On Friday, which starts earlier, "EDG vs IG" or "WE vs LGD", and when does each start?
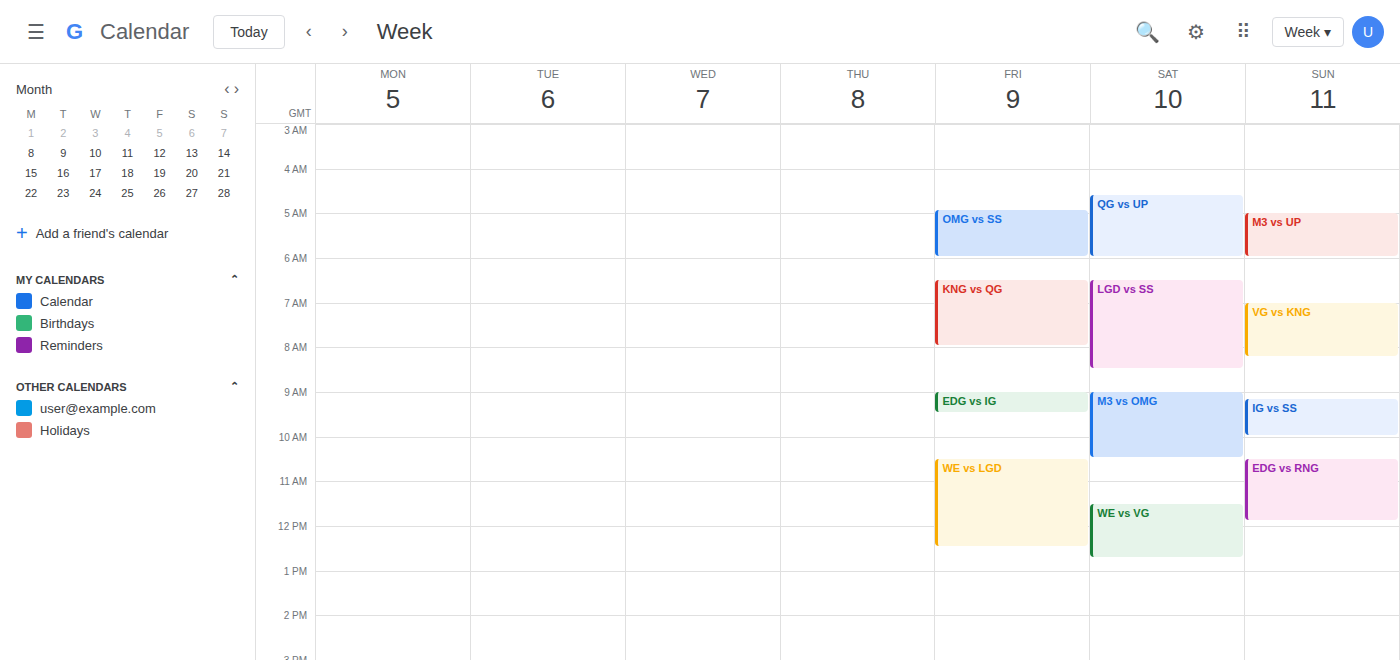
"EDG vs IG" 9:00 AM; "WE vs LGD" 10:30 AM.